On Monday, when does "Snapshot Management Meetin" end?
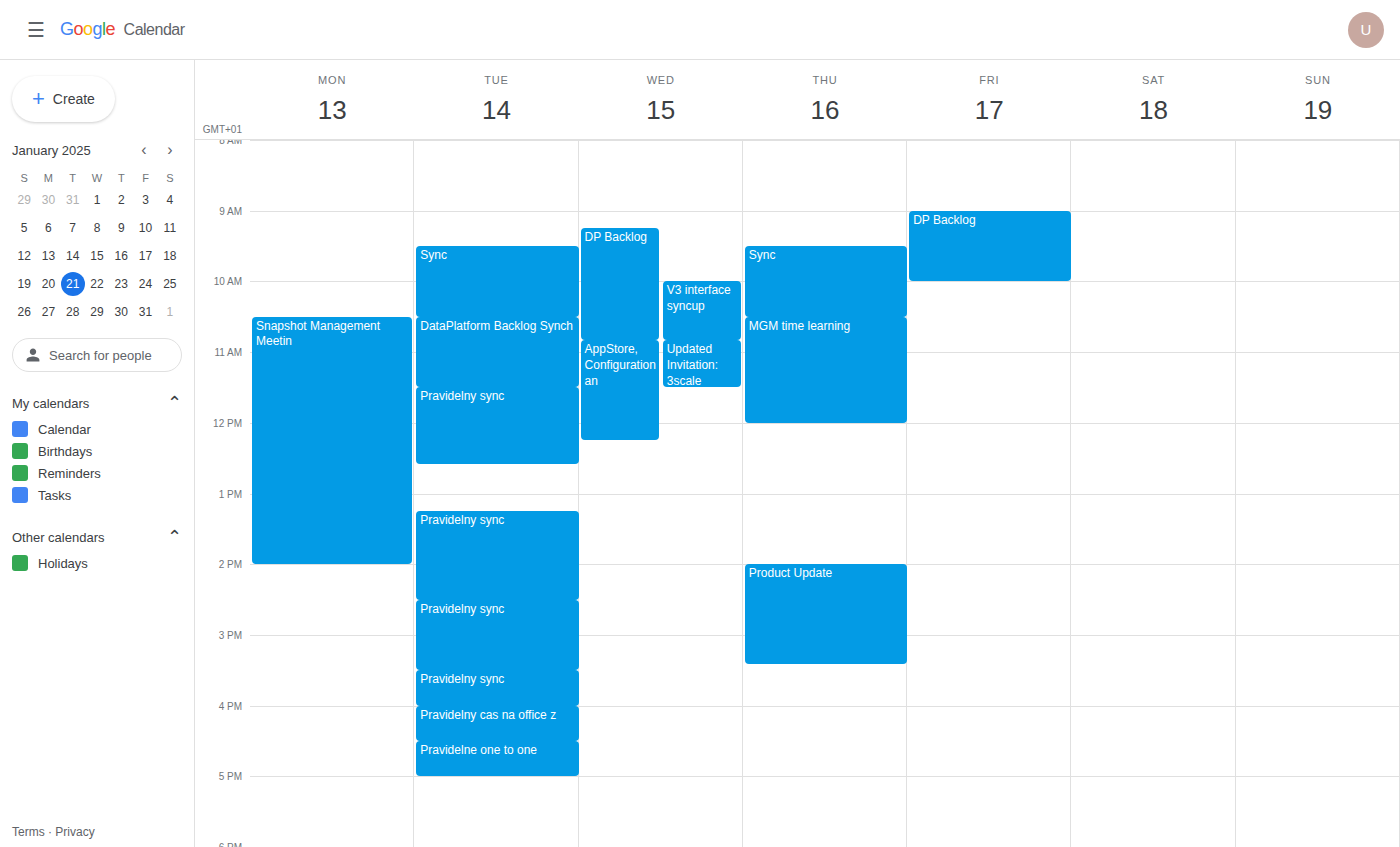
2:00 PM